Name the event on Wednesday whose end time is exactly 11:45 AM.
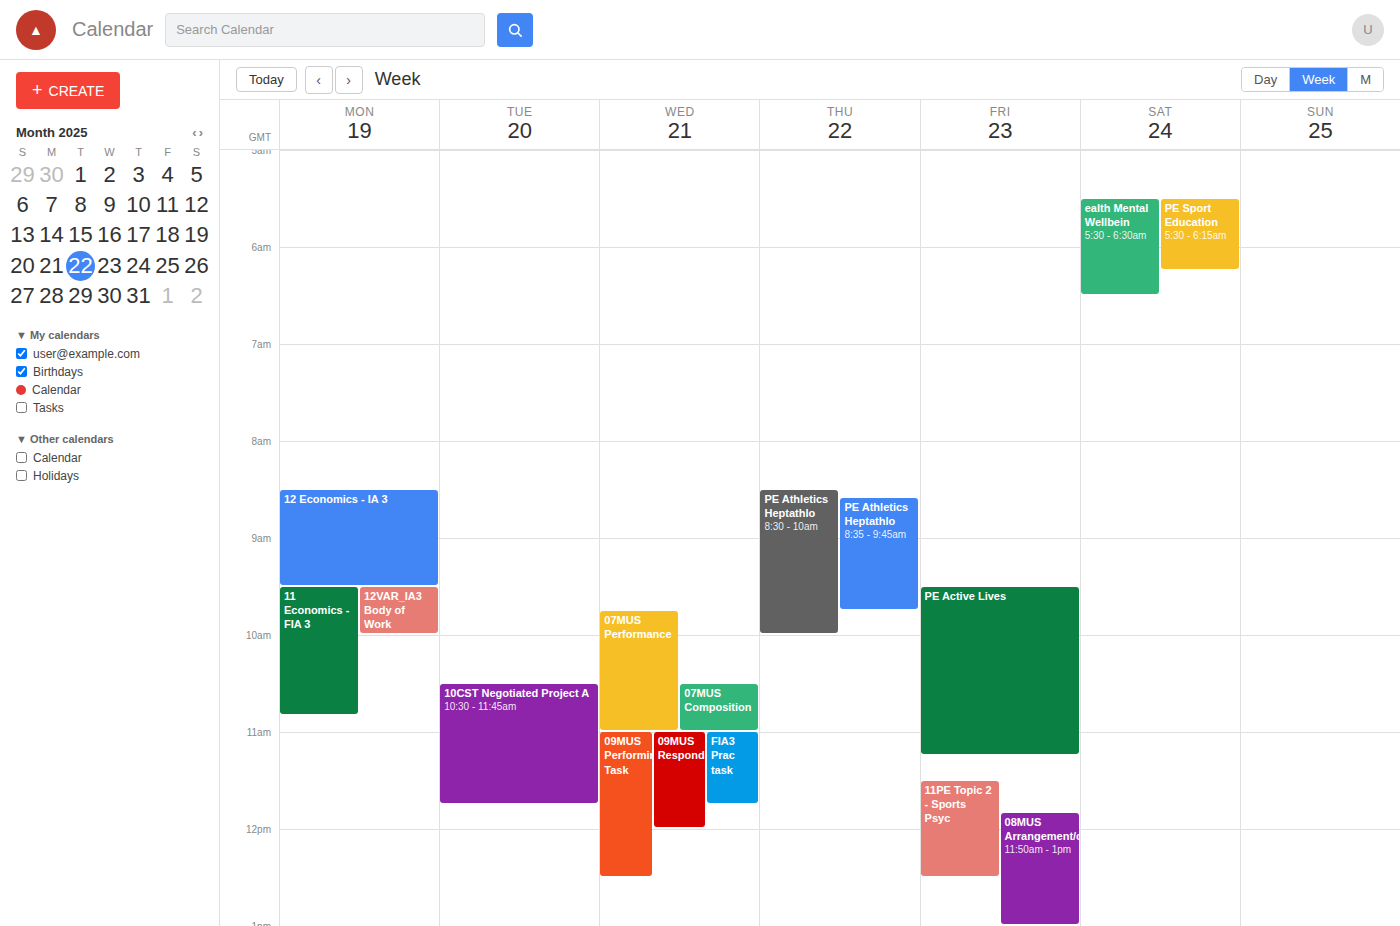
"FIA3 Prac task"